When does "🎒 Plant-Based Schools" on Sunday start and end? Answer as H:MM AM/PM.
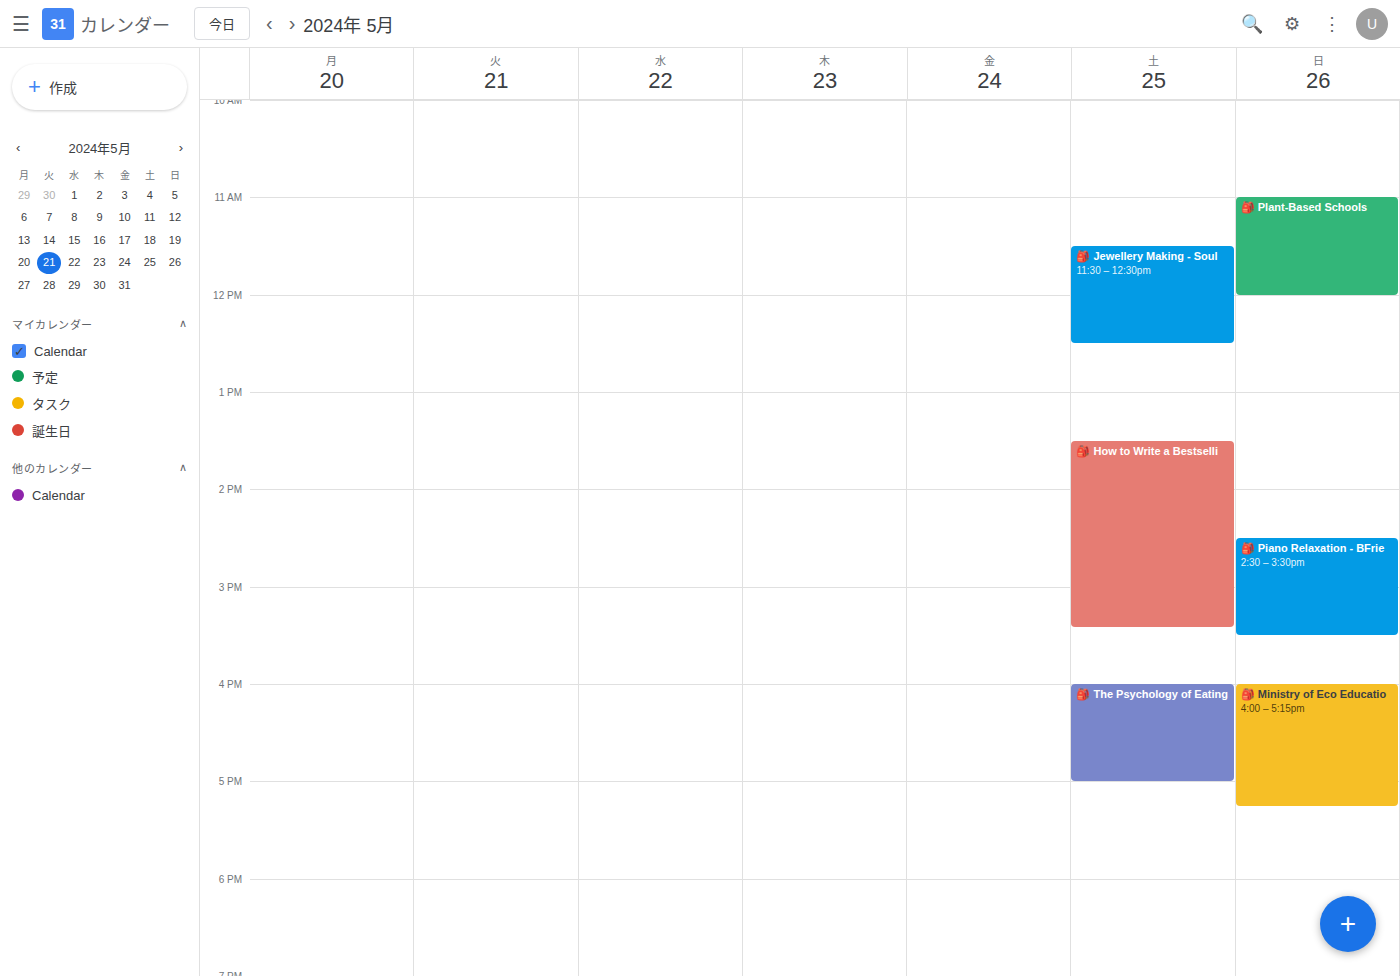
11:00 AM to 12:00 PM